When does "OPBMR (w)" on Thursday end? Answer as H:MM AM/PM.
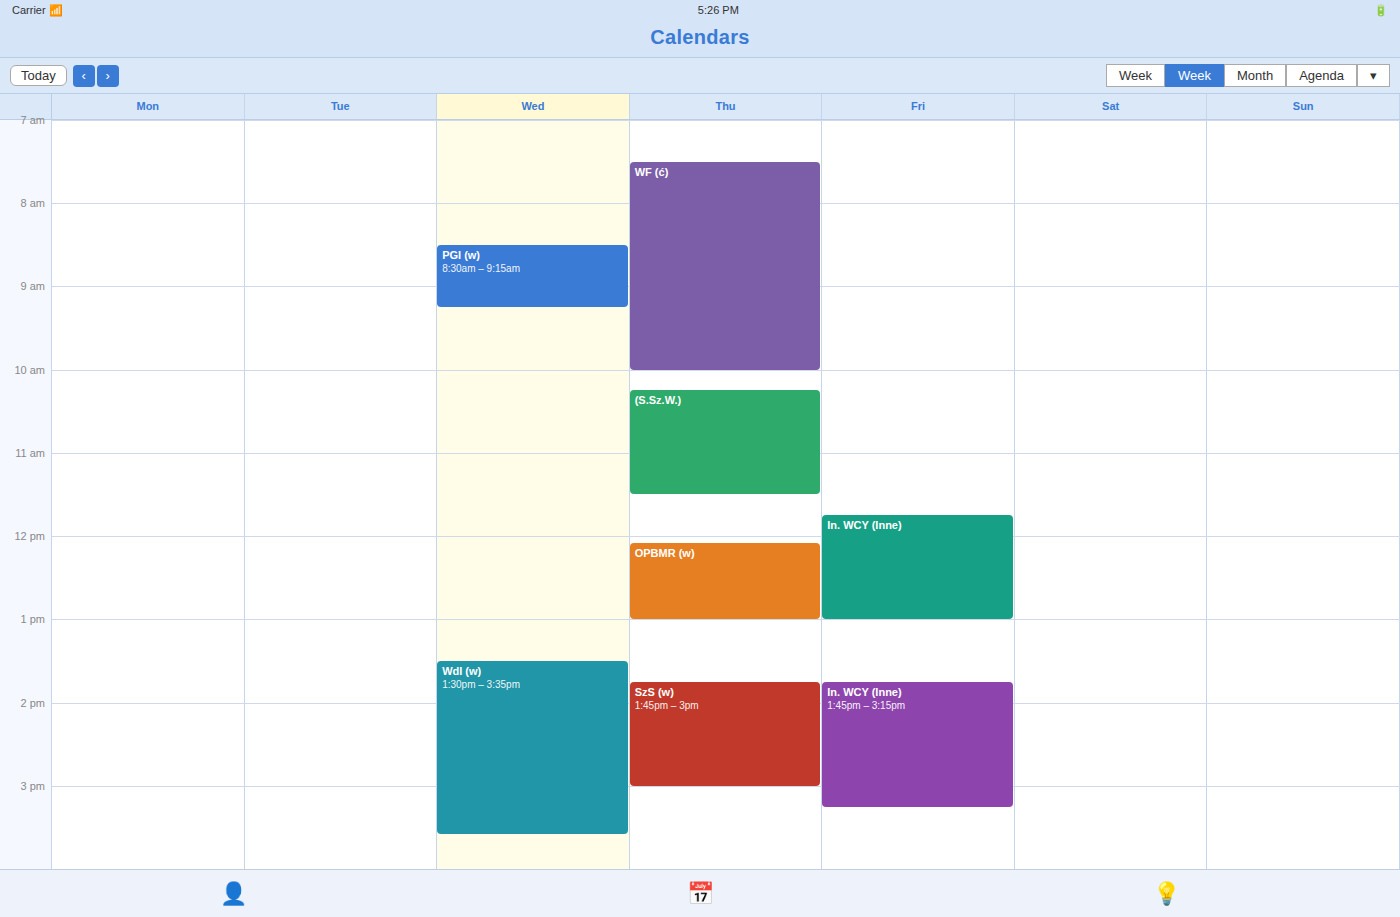
1:00 PM